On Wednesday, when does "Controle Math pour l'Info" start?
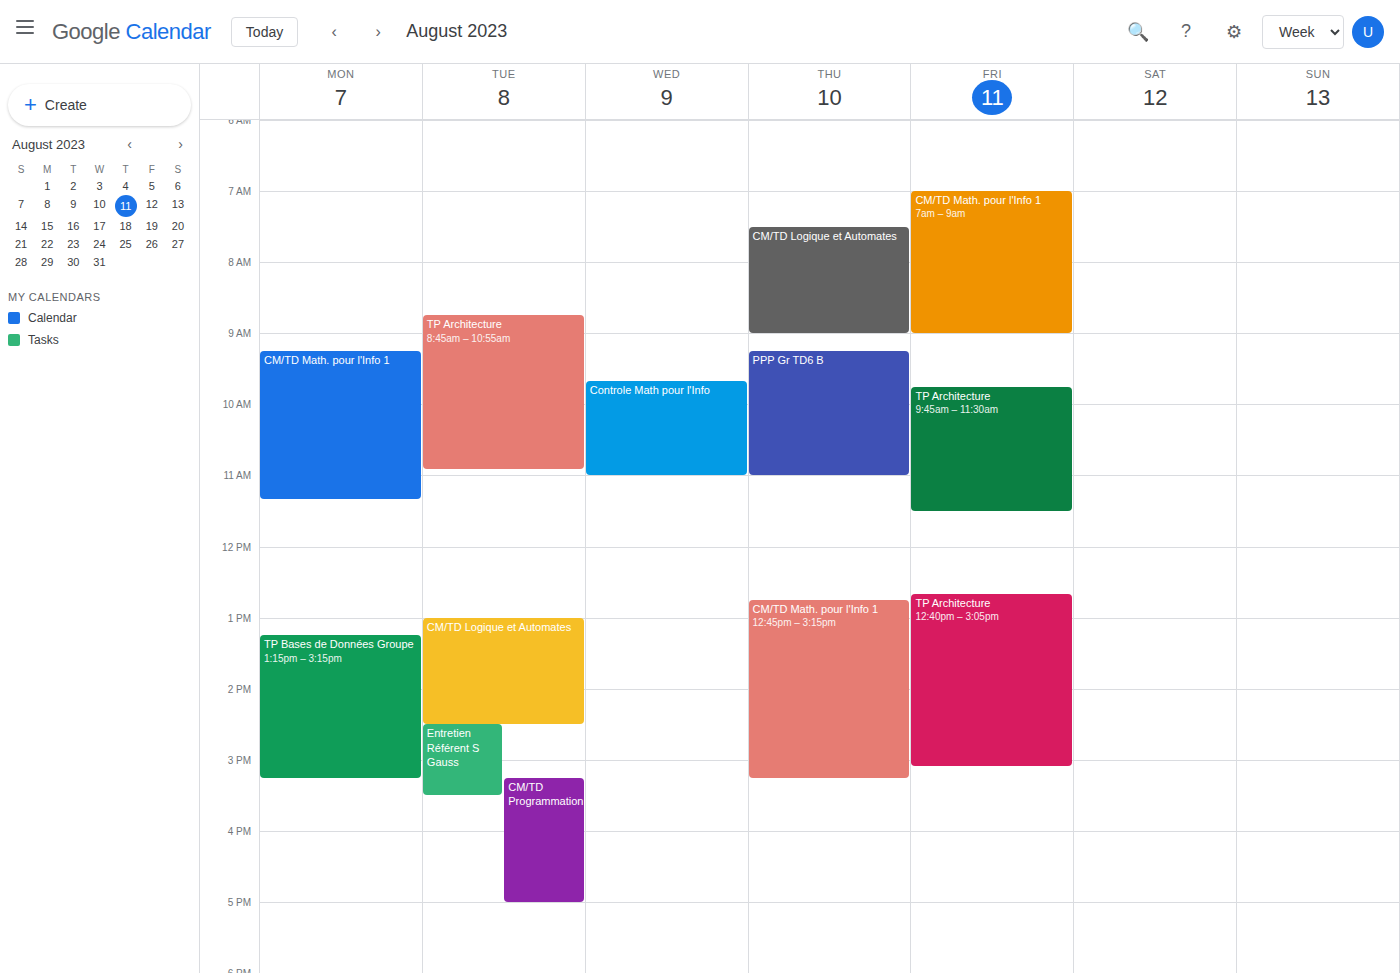
9:40 AM